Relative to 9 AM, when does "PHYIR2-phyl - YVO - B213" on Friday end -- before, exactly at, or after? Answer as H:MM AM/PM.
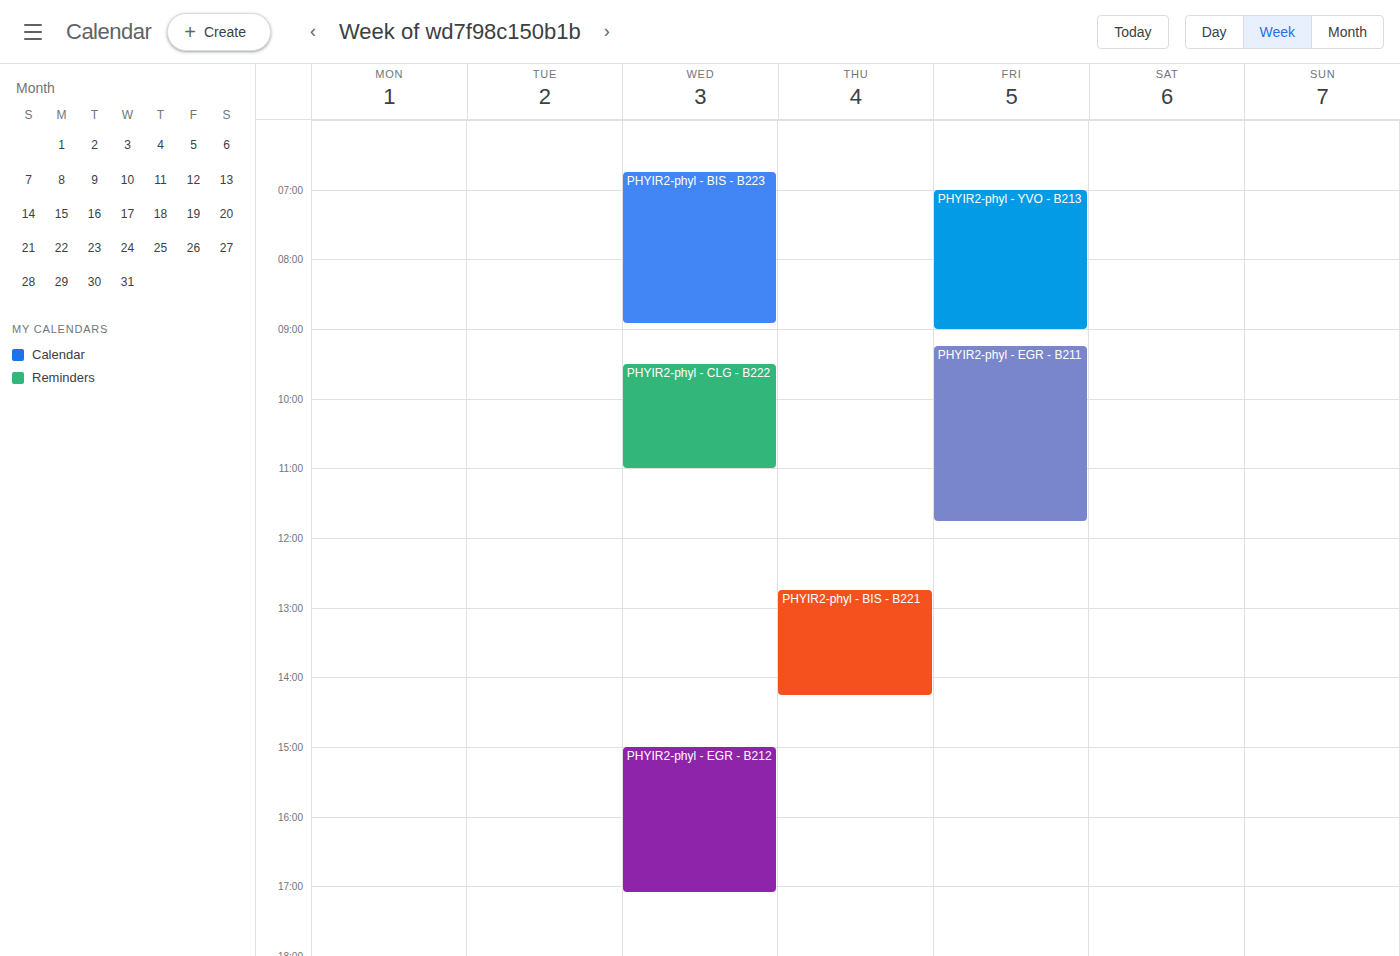
9:00 AM -- exactly at 9 AM, on the 9 AM line.